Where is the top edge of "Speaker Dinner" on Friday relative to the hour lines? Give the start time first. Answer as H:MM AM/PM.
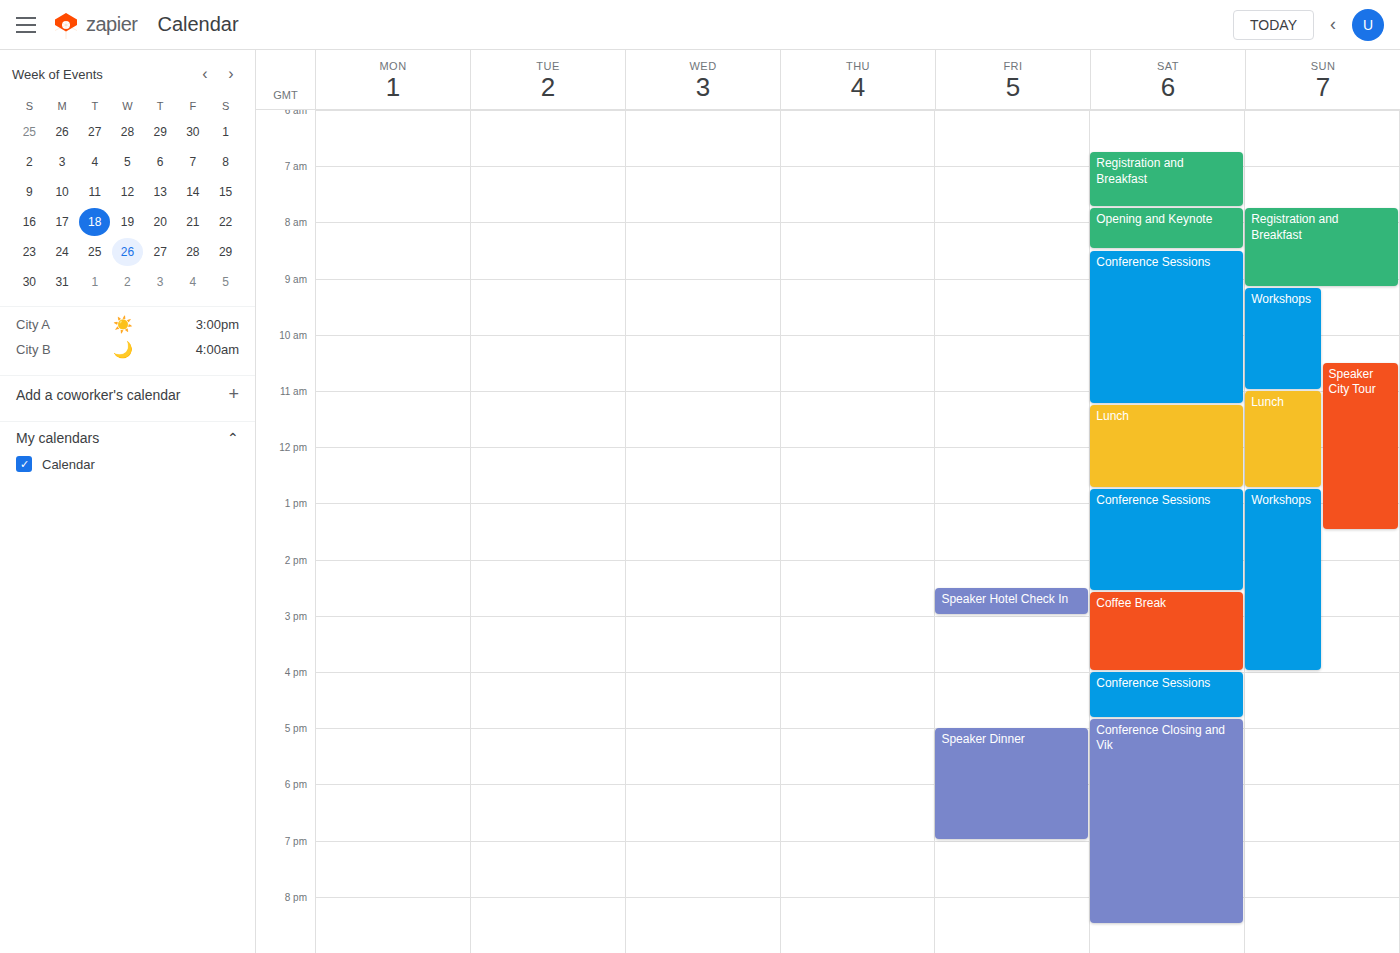
5:00 PM -- exactly on the 5 PM line.